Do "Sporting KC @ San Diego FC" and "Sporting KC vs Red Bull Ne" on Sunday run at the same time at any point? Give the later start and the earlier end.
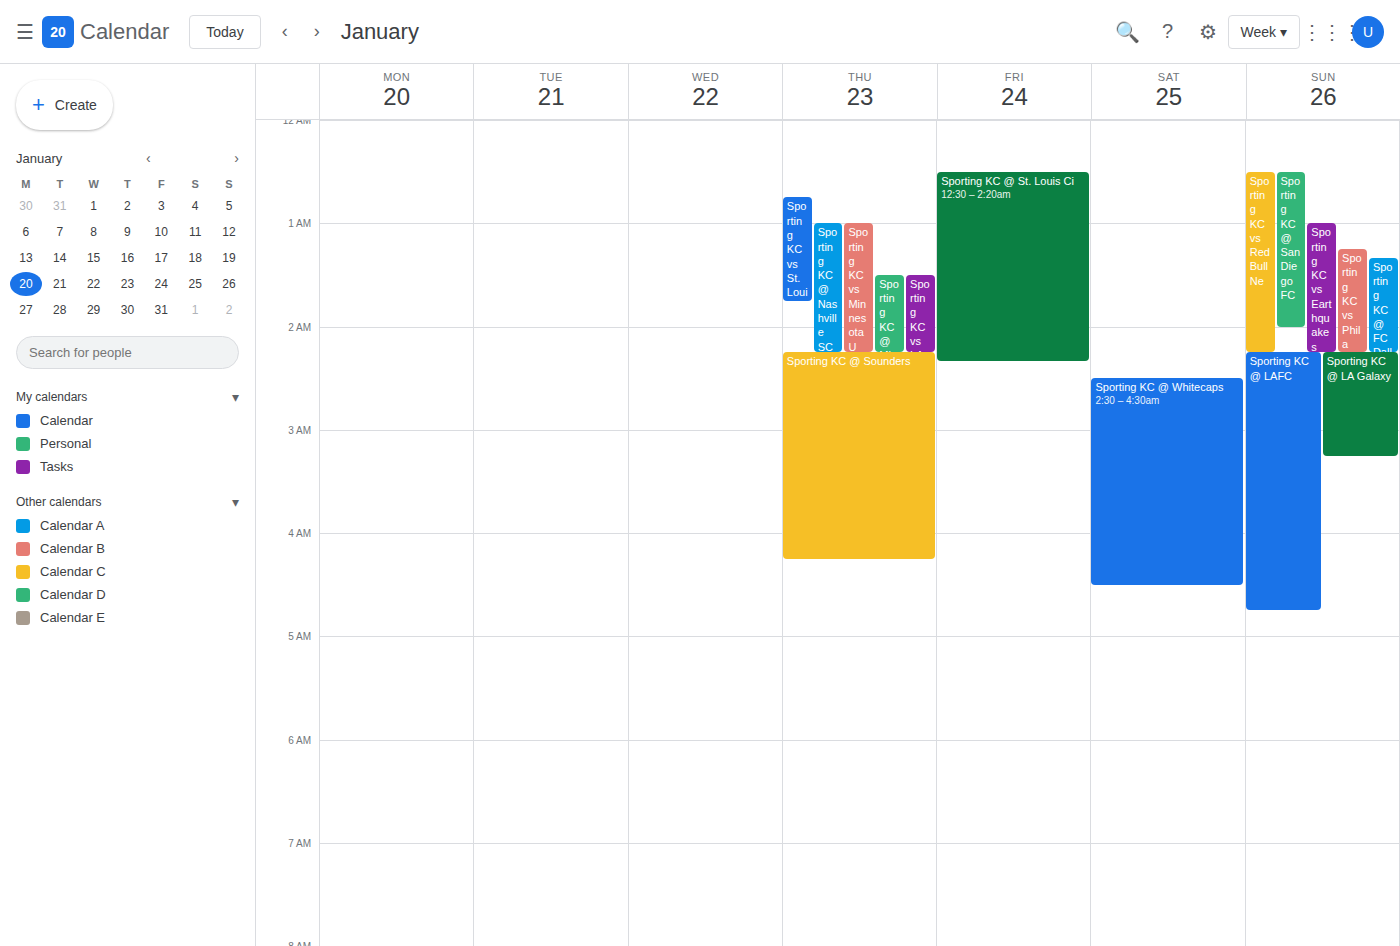
"Sporting KC @ San Diego FC" runs 12:30 AM to 2:00 AM, inside "Sporting KC vs Red Bull Ne" -- they overlap.